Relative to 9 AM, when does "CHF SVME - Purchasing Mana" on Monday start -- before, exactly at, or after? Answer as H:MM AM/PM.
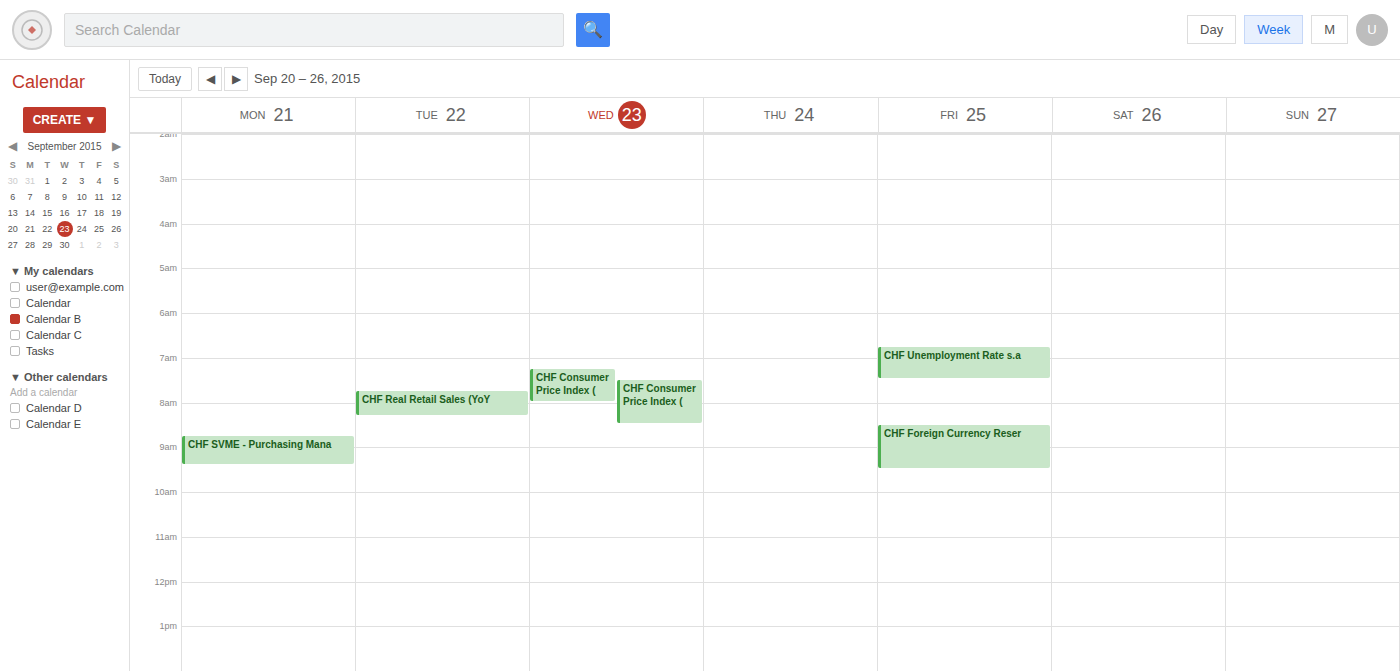
8:45 AM -- before 9 AM, 15 minutes above the 9 AM line.